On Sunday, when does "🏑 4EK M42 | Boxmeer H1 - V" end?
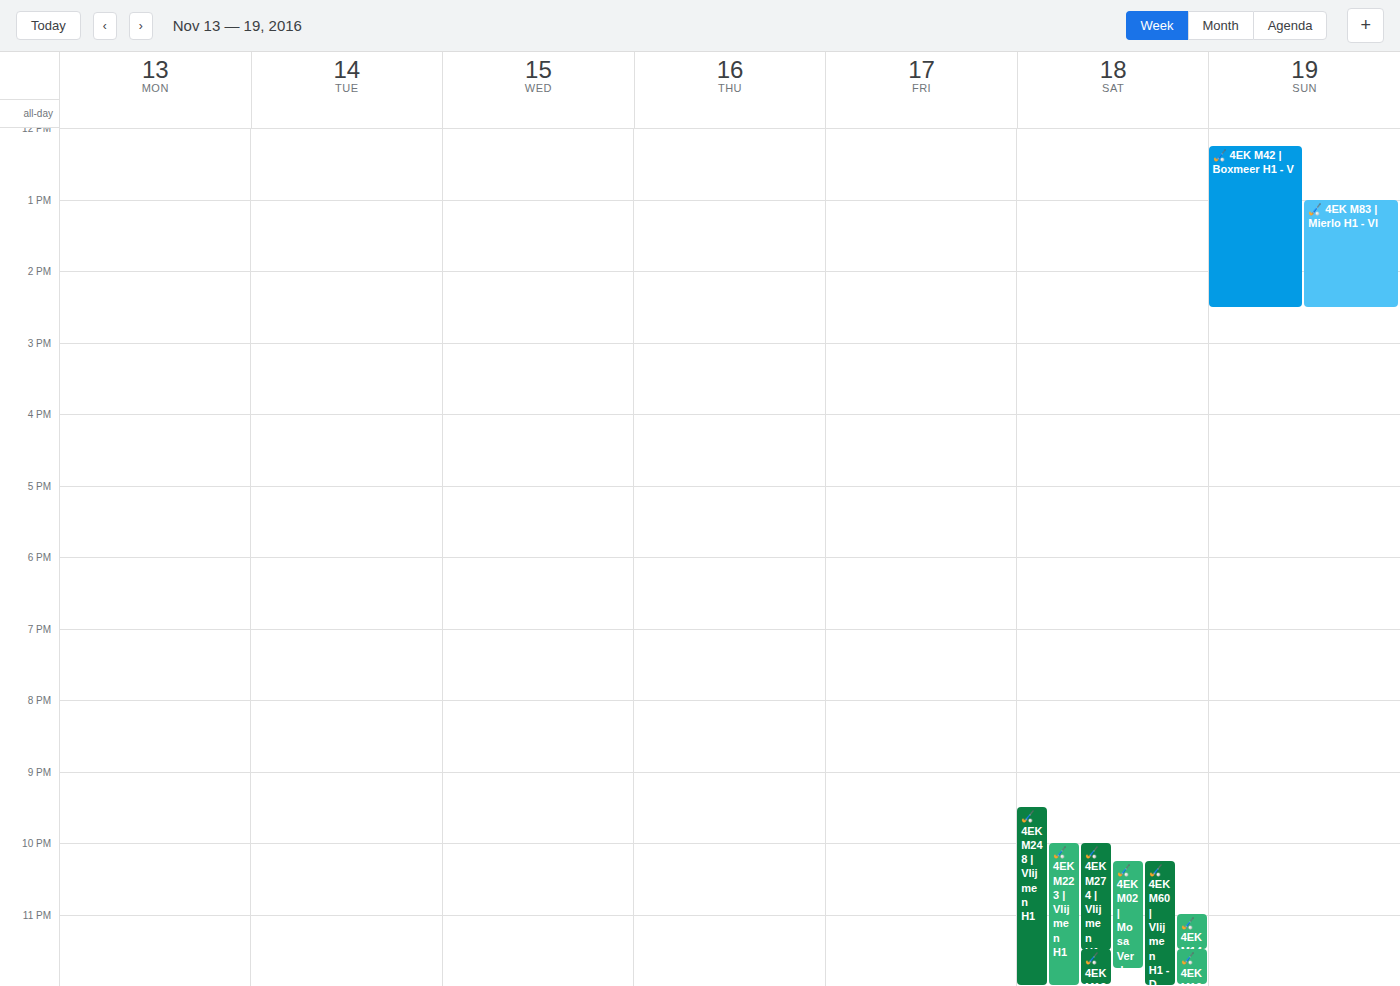
2:30 PM